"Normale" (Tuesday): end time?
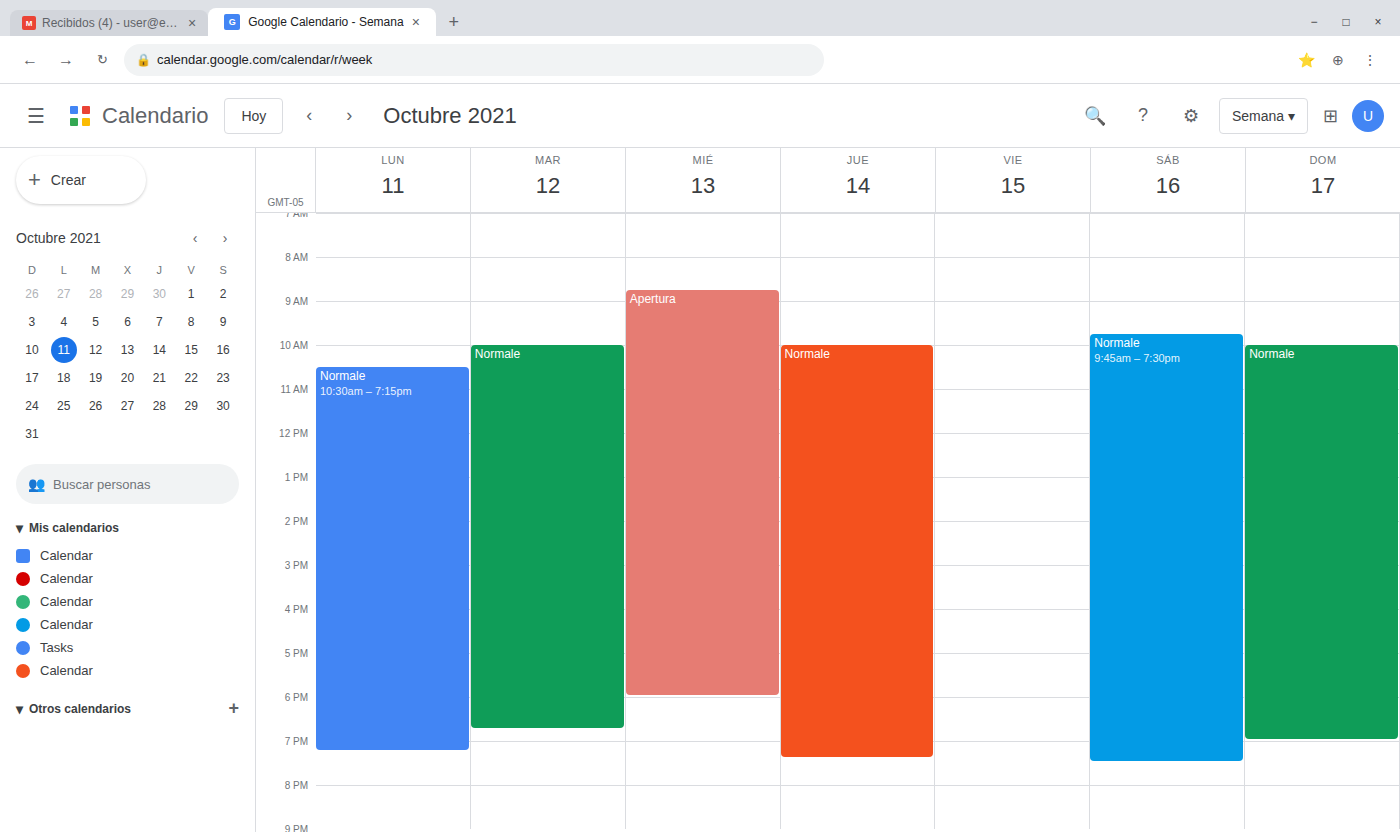
6:45 PM